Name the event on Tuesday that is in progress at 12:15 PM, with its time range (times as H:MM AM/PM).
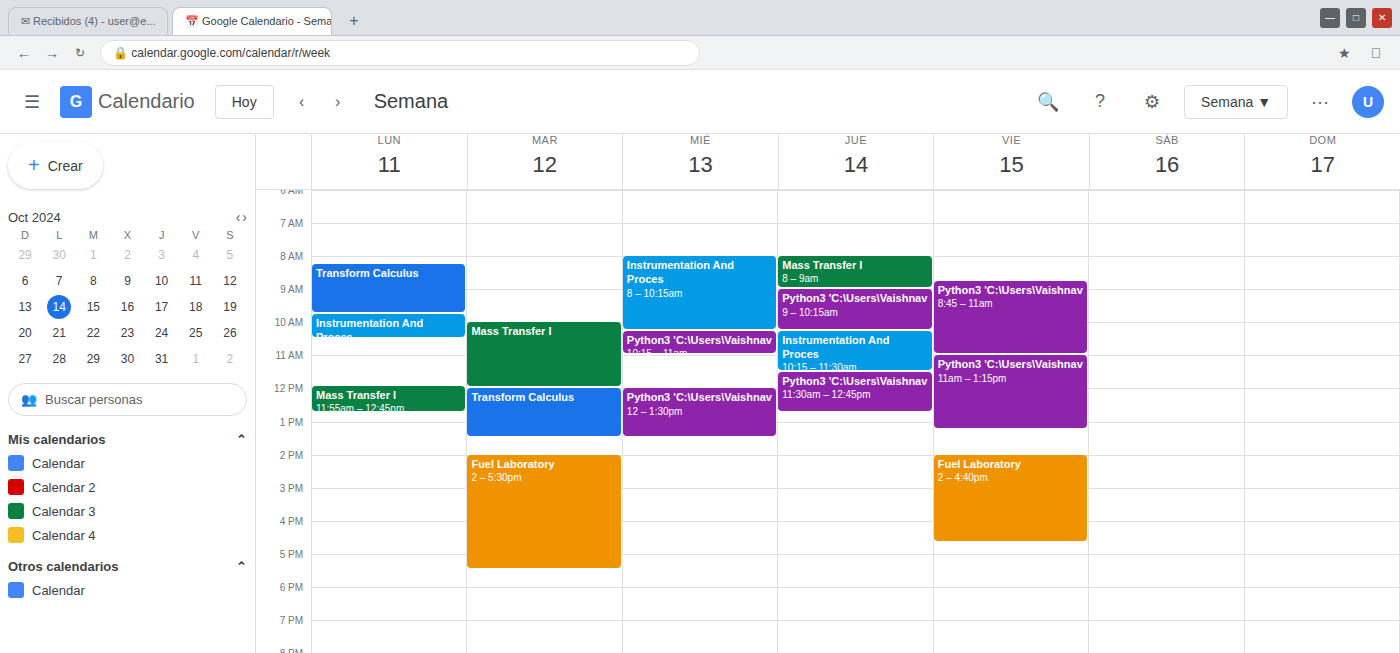
"Transform Calculus", 12:00 PM to 1:30 PM